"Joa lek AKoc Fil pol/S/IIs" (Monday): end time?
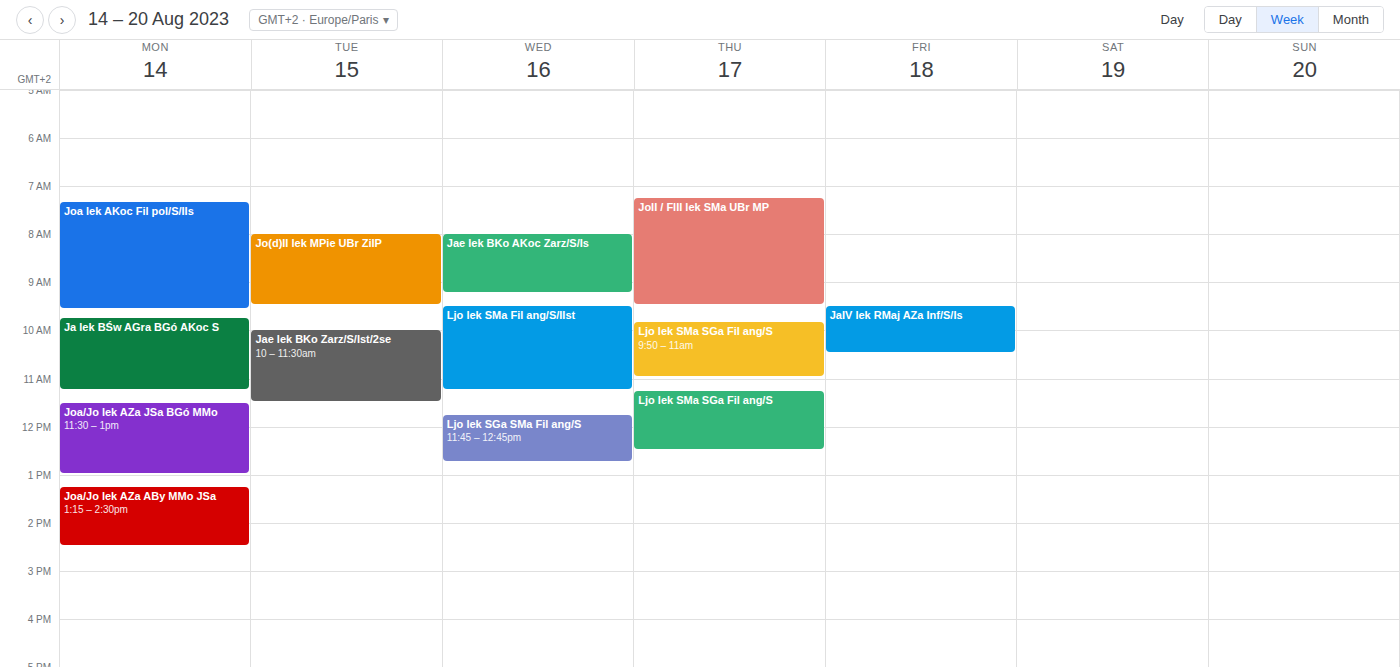
09:35